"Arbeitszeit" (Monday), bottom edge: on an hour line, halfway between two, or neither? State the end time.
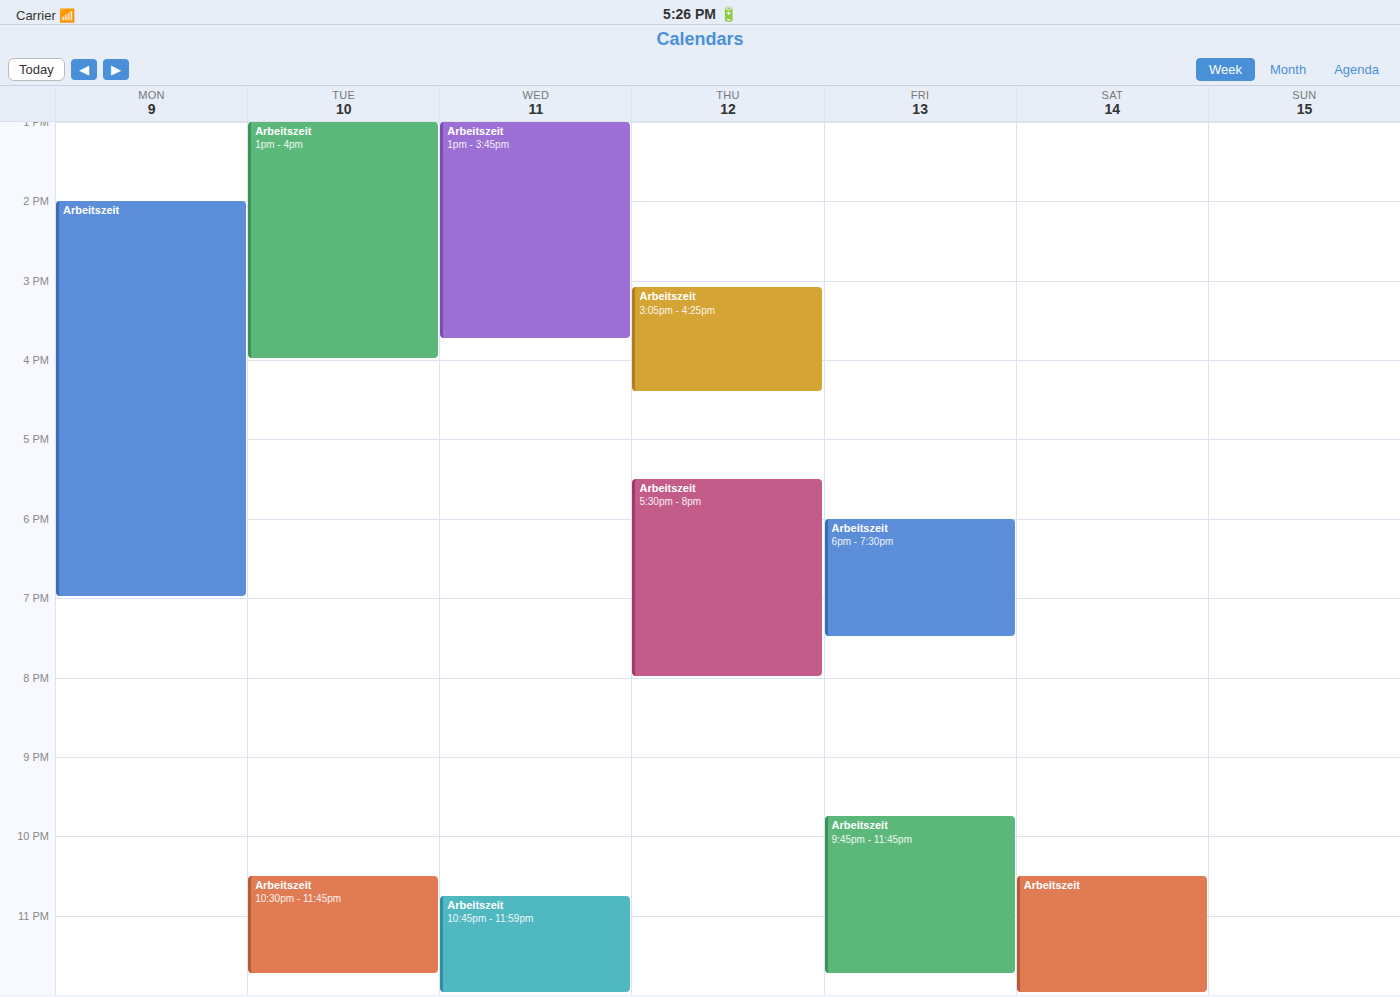
7:00 PM -- exactly on the 7 PM line.